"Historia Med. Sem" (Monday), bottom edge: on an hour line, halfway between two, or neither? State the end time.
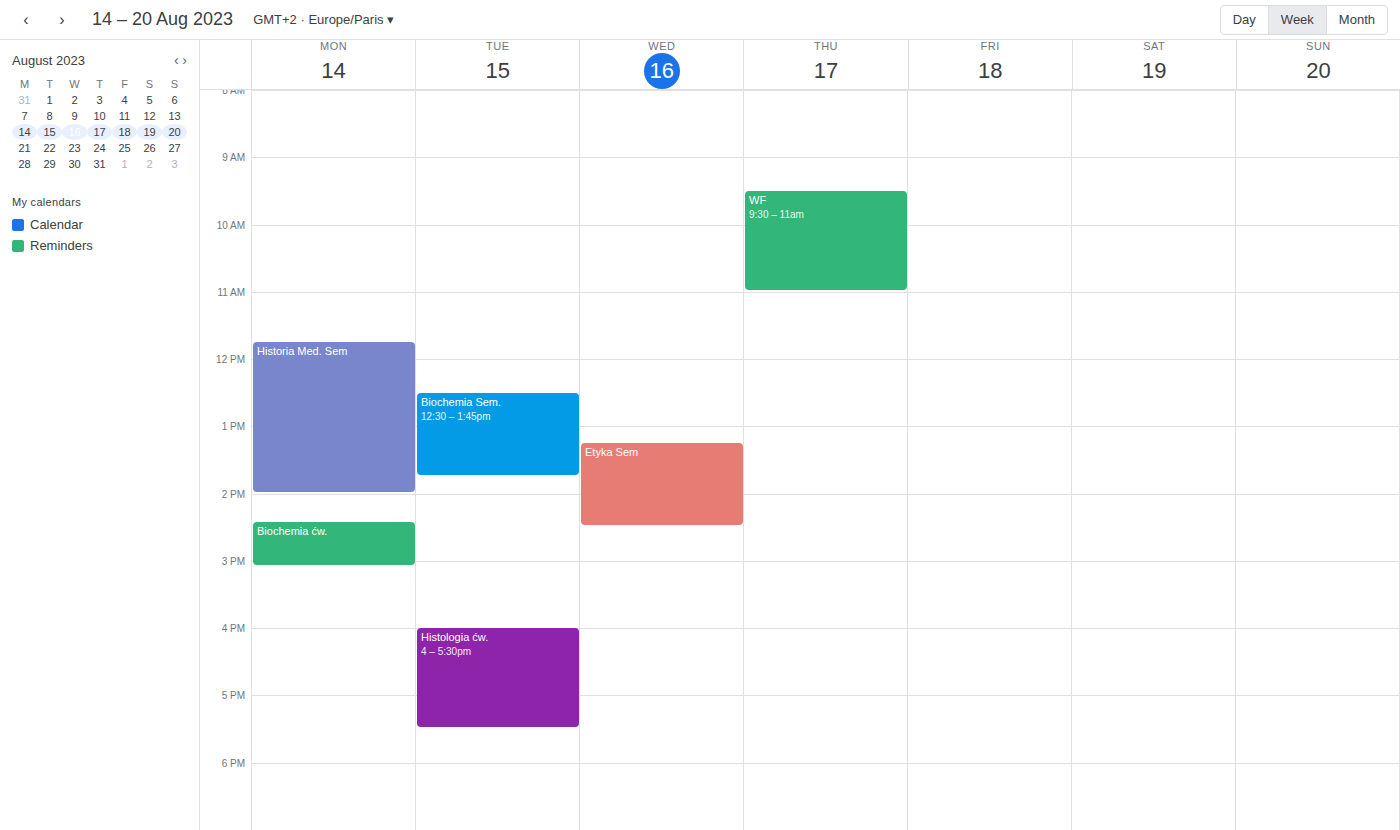
14:00 -- exactly on the 14:00 line.